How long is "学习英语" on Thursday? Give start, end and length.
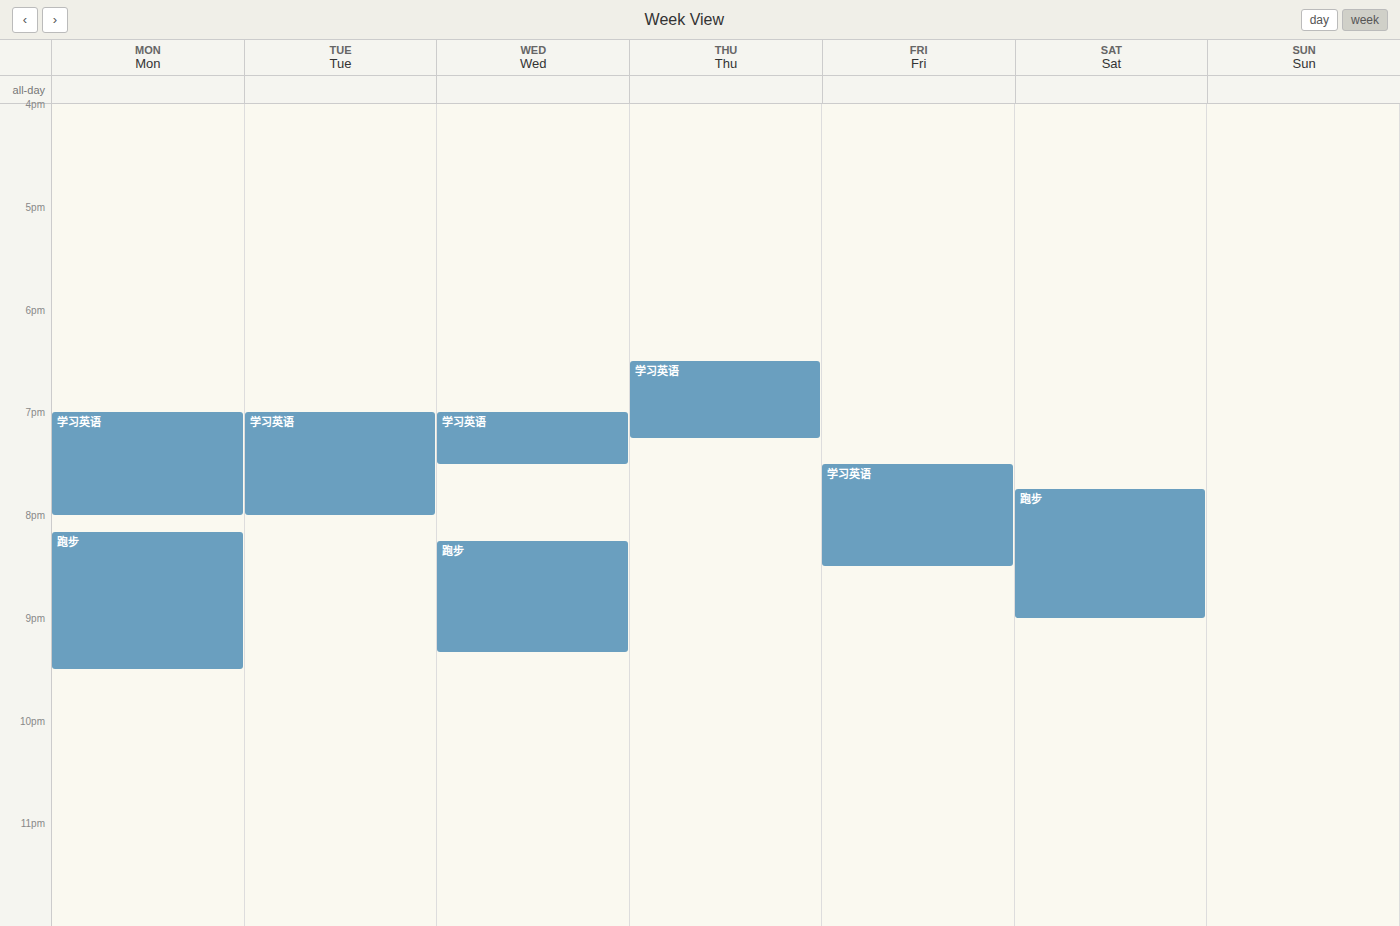
6:30 PM to 7:15 PM, 45 minutes